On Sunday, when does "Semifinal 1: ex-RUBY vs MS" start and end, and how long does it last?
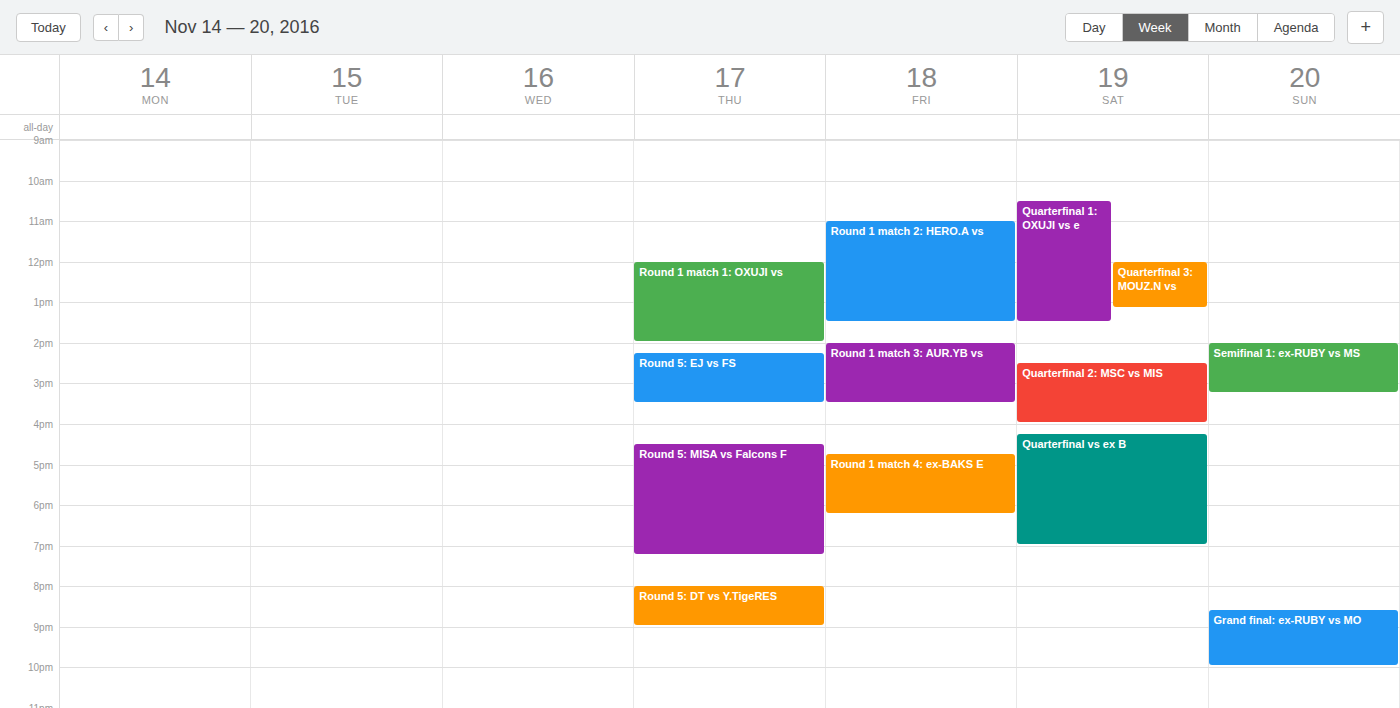
2:00 PM to 3:15 PM, 1 hour 15 minutes